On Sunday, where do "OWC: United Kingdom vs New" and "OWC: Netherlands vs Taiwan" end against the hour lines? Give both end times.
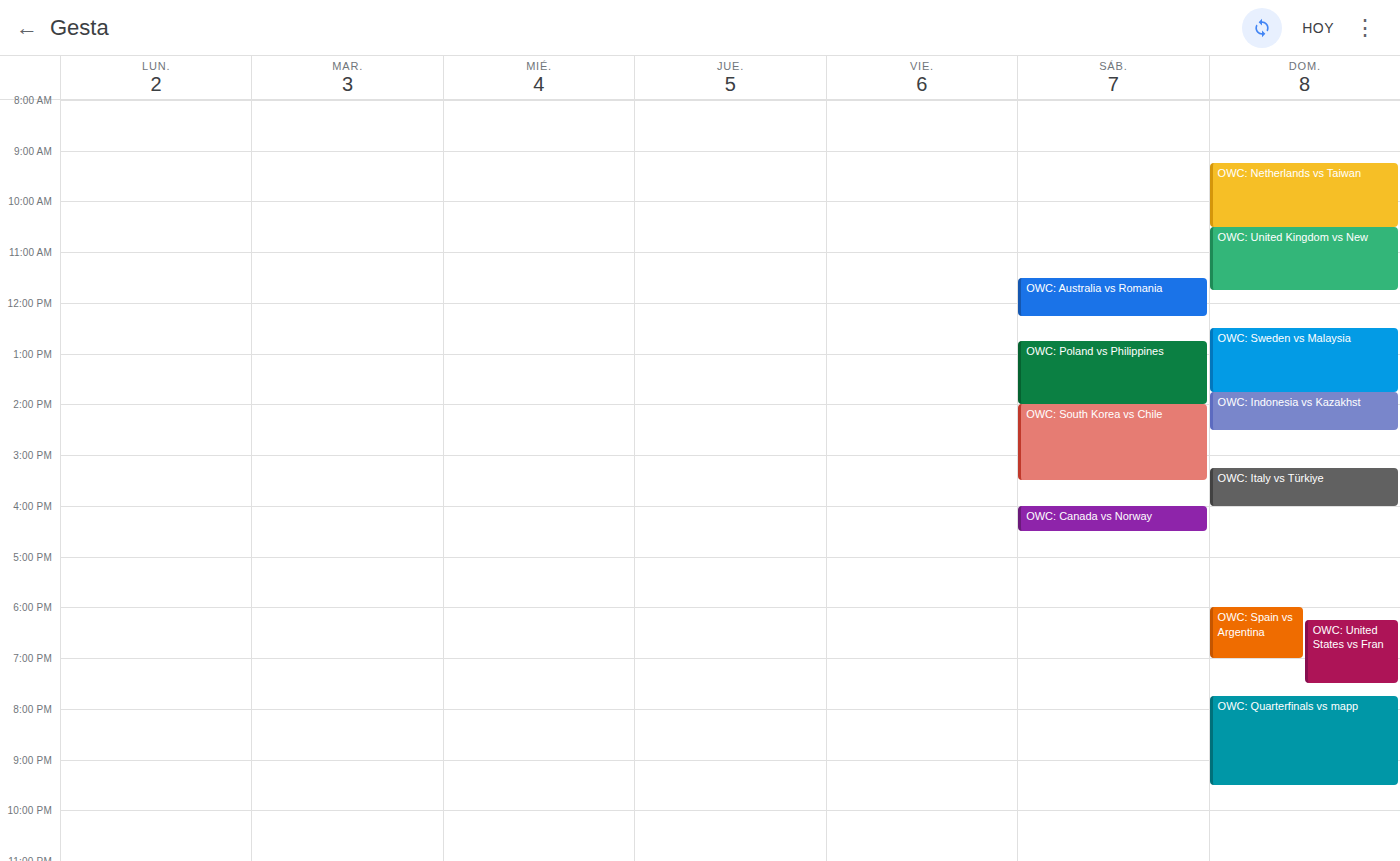
"OWC: United Kingdom vs New": 11:45 AM, neither: three quarters of the way from the 11 AM line to the 12 PM line. "OWC: Netherlands vs Taiwan": 10:30 AM, halfway between the 10 AM and 11 AM lines.